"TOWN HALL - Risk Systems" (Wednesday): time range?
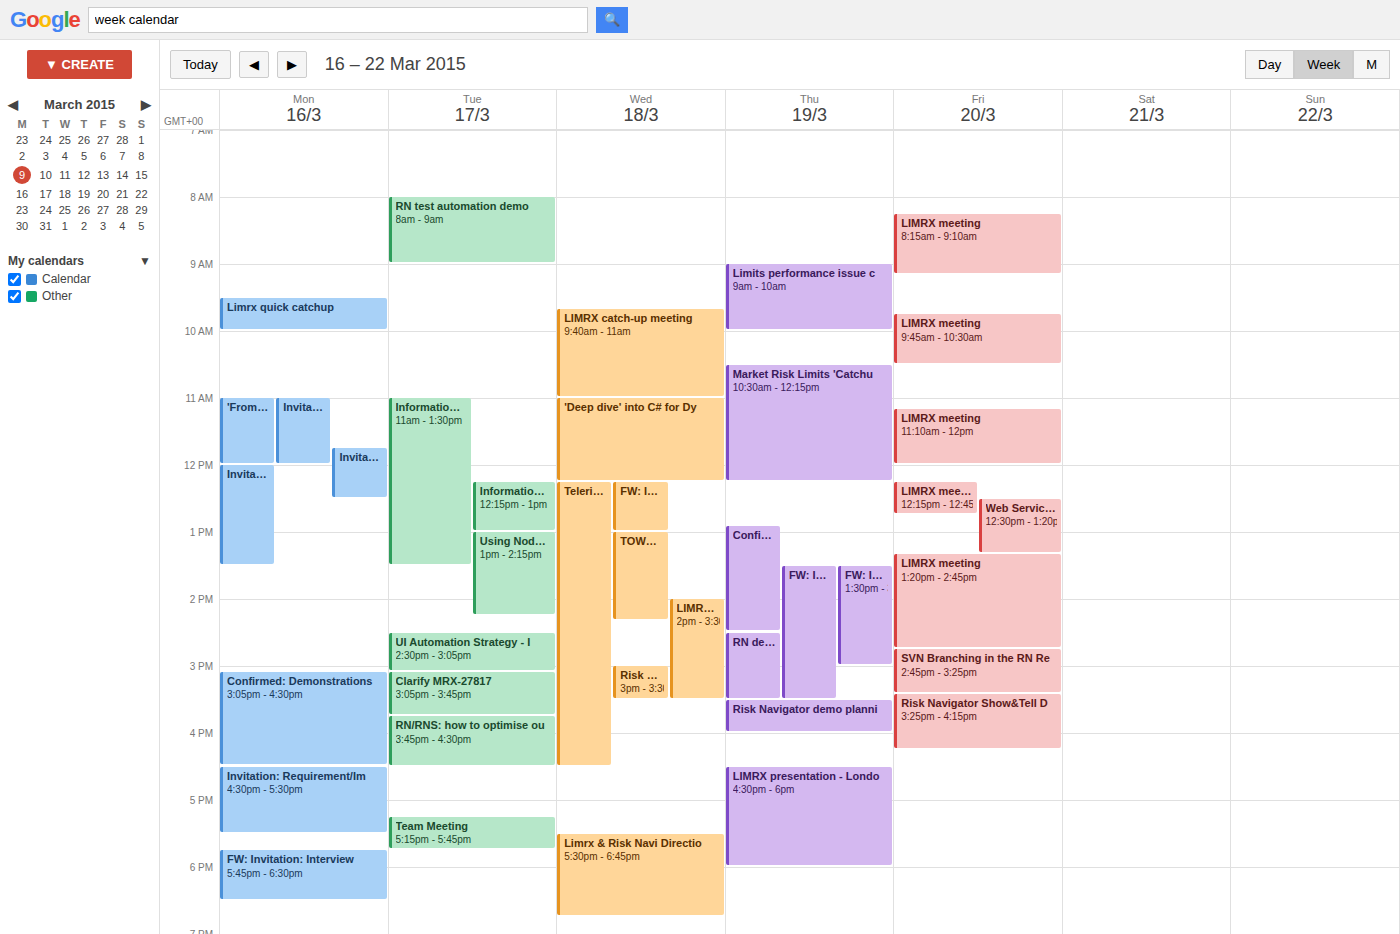
1:00 PM to 2:20 PM